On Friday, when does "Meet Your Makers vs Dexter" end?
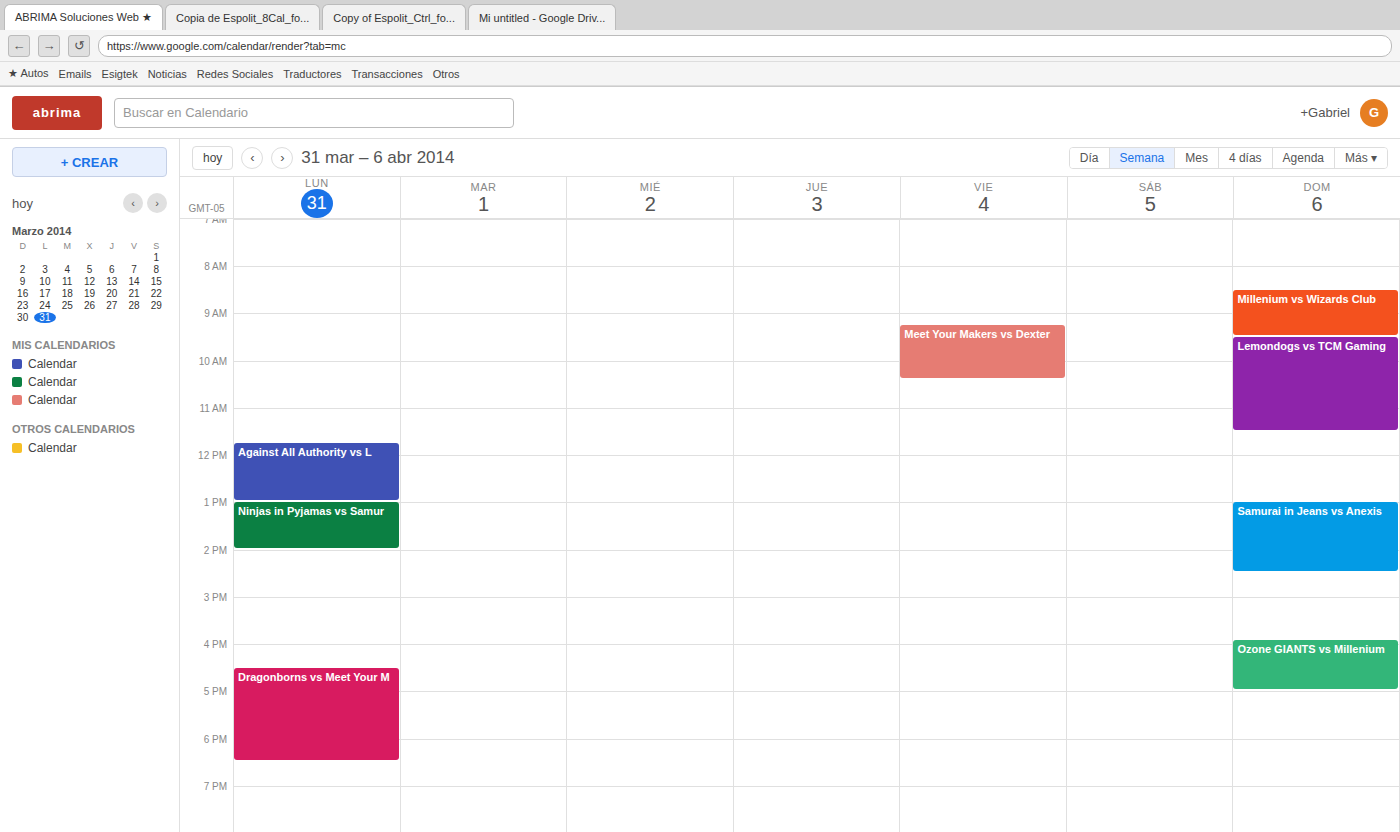
10:25 AM